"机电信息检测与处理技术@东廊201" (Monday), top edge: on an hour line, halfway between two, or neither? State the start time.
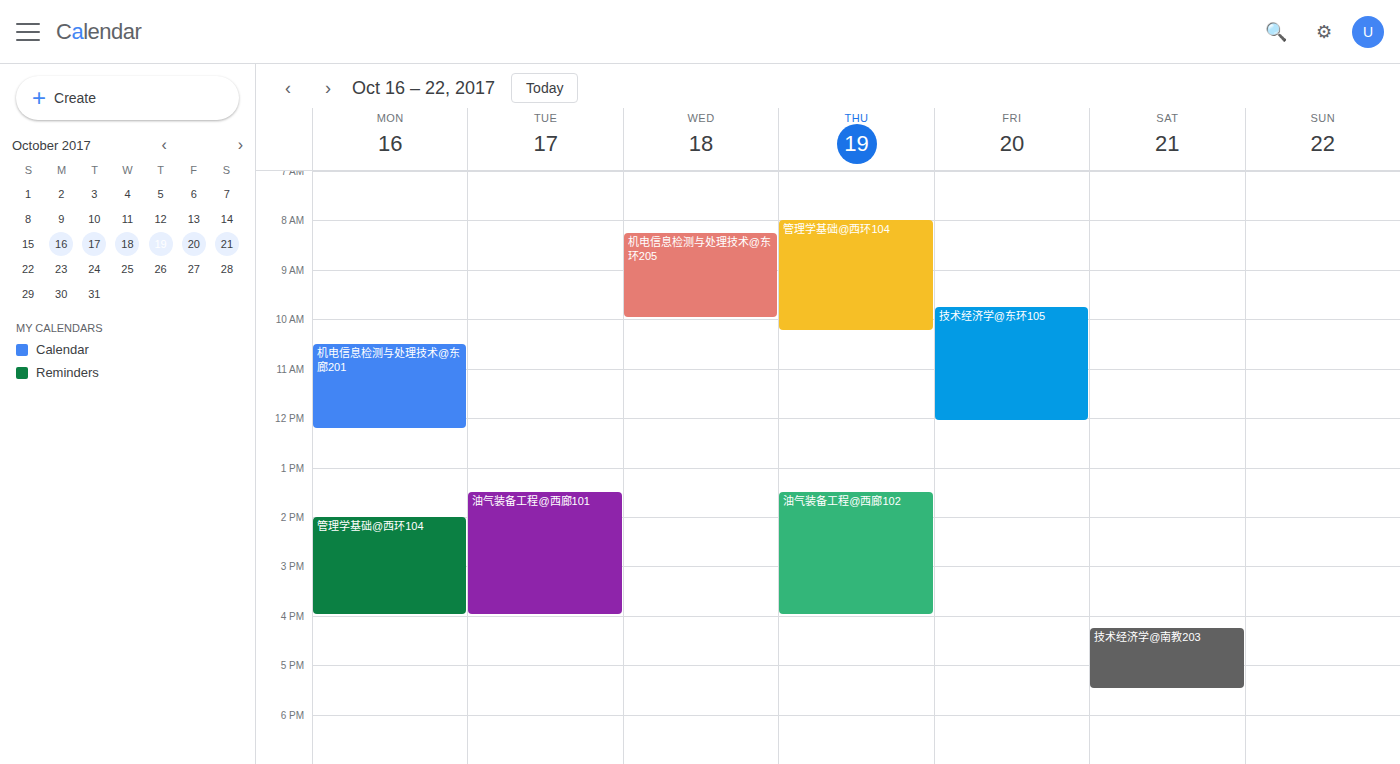
10:30 AM -- halfway between the 10 AM and 11 AM lines.